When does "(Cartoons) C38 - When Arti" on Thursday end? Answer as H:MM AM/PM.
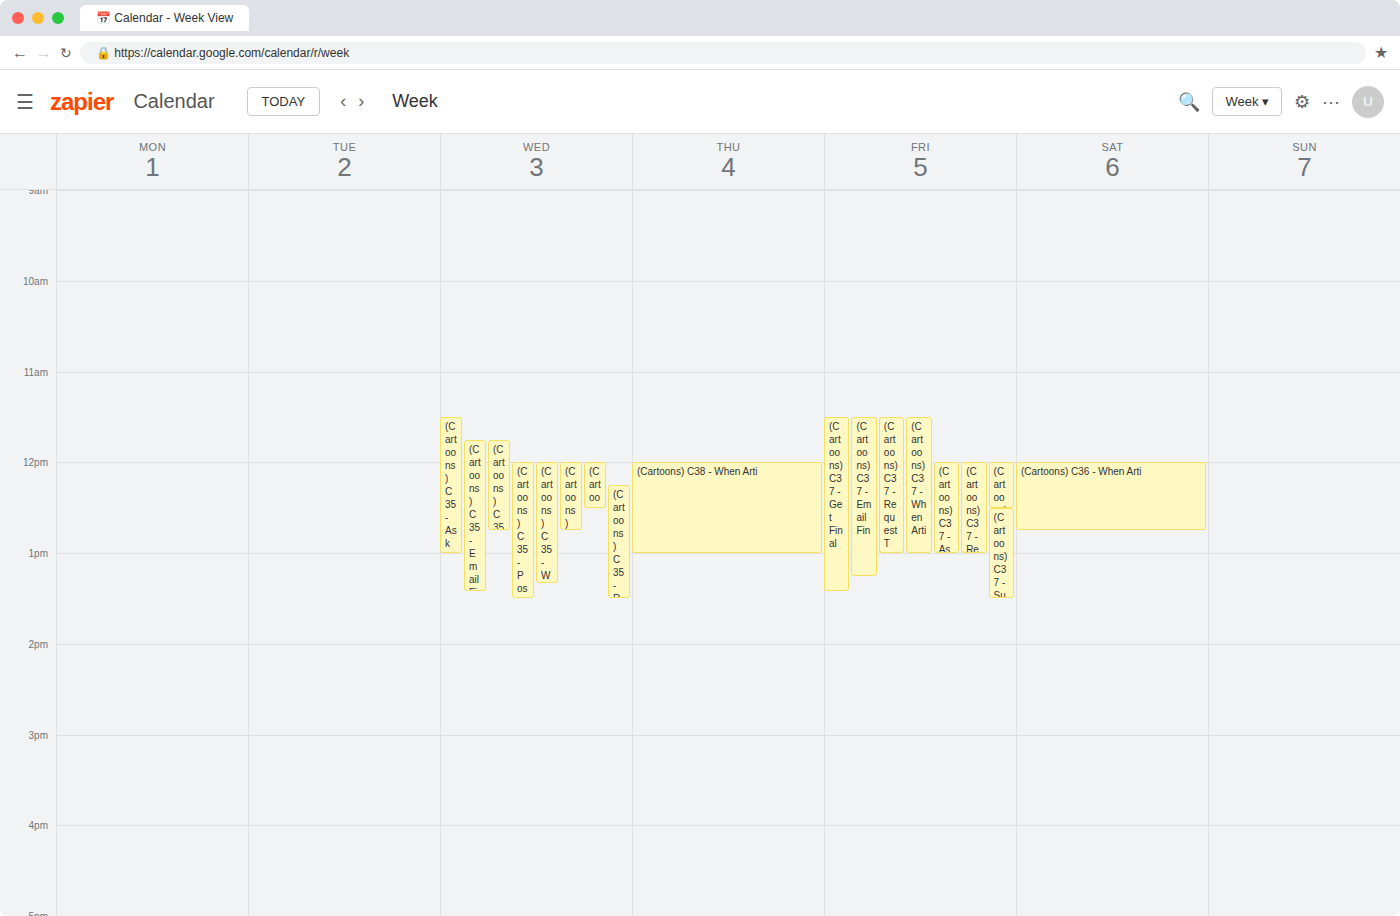
1:00 PM